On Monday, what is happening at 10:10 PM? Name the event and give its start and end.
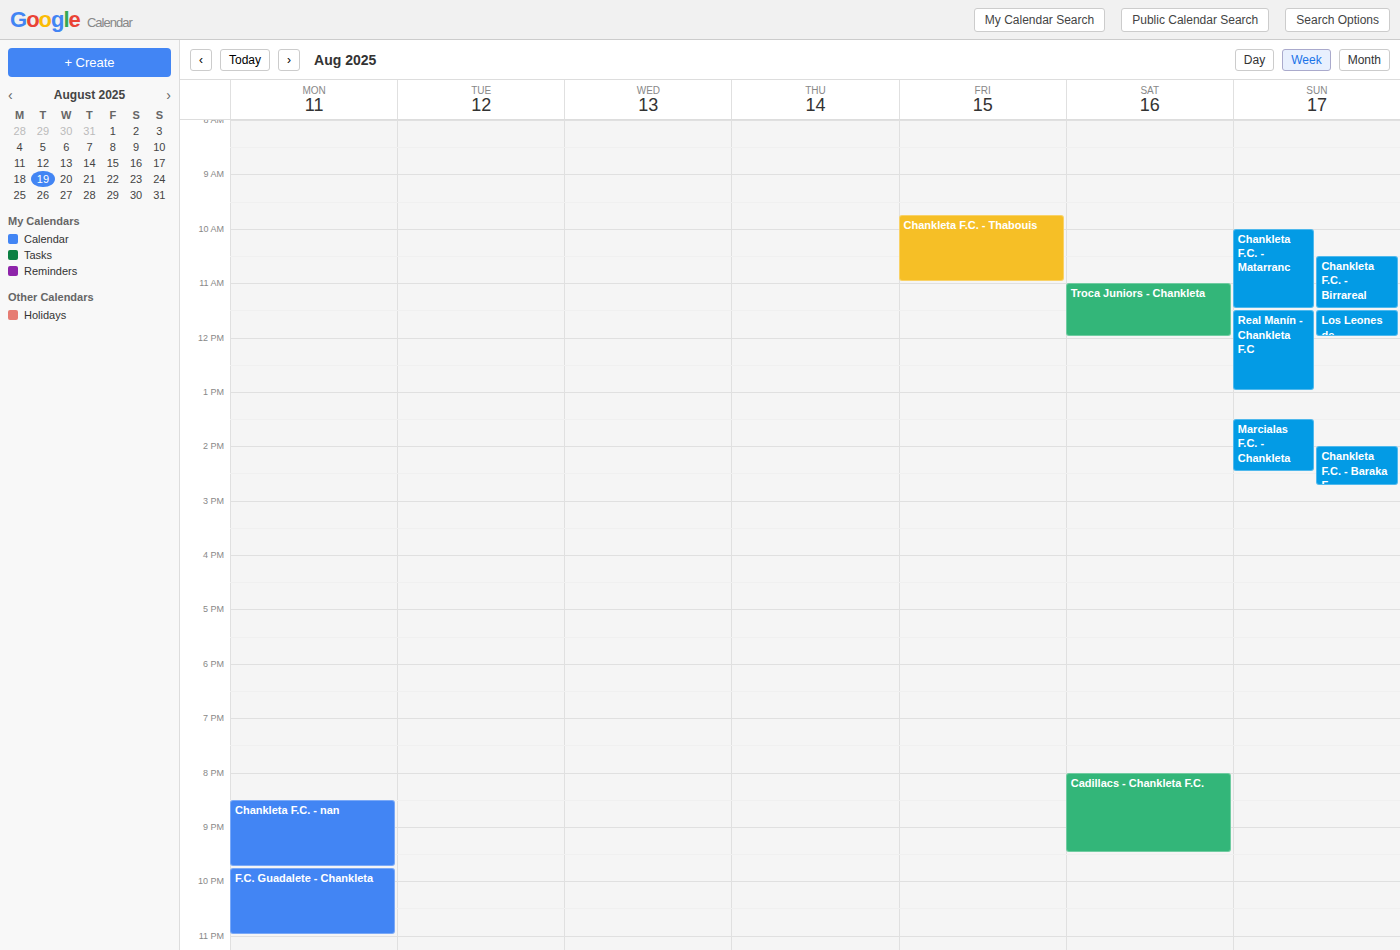
"F.C. Guadalete - Chankleta", 9:45 PM to 11:00 PM